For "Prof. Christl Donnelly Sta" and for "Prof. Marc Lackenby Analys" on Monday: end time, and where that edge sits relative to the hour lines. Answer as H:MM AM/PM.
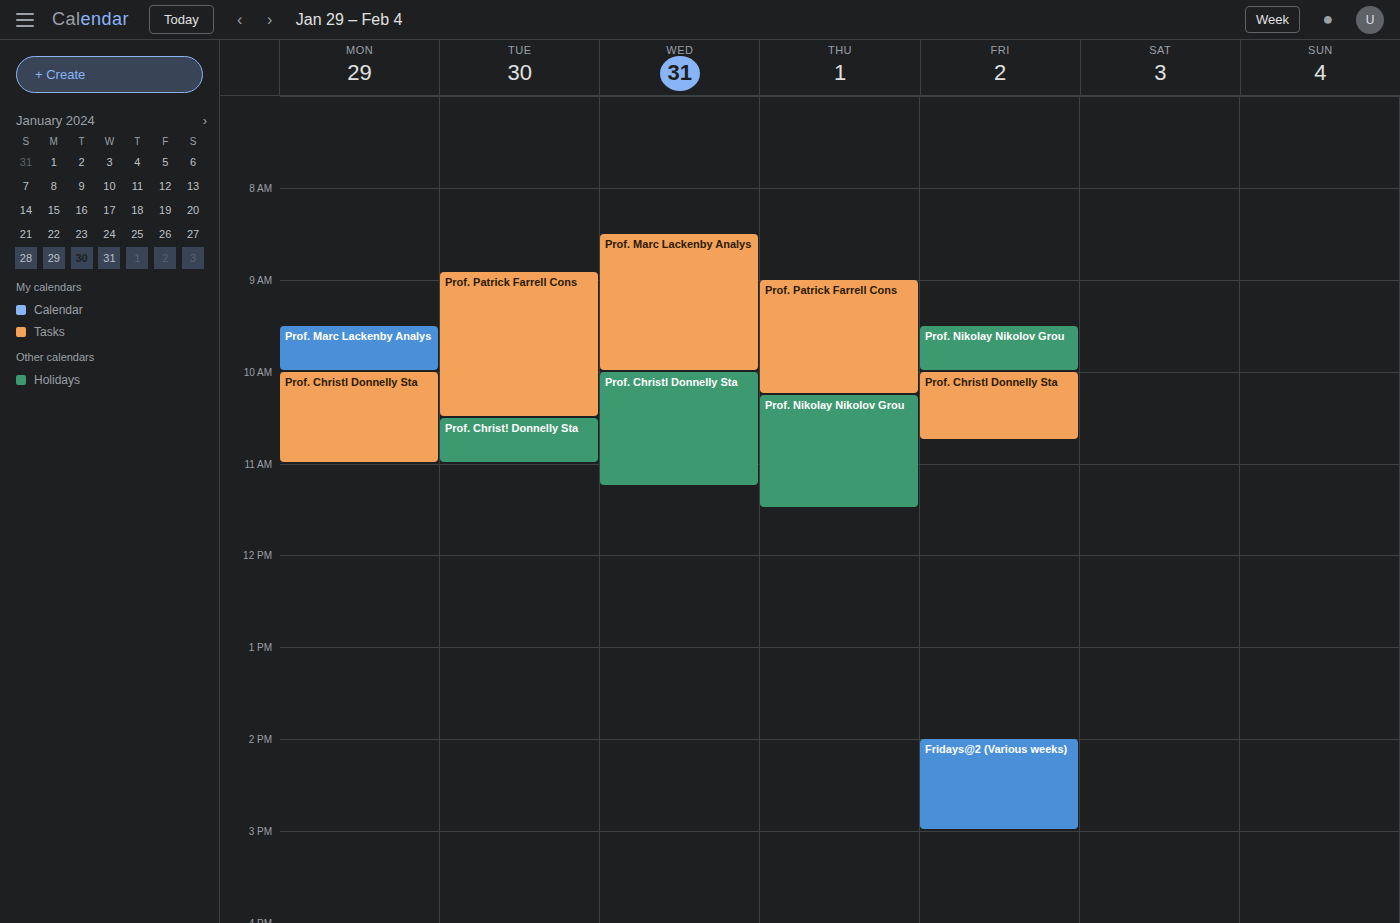
"Prof. Christl Donnelly Sta": 11:00 AM, exactly on the 11 AM line. "Prof. Marc Lackenby Analys": 10:00 AM, exactly on the 10 AM line.